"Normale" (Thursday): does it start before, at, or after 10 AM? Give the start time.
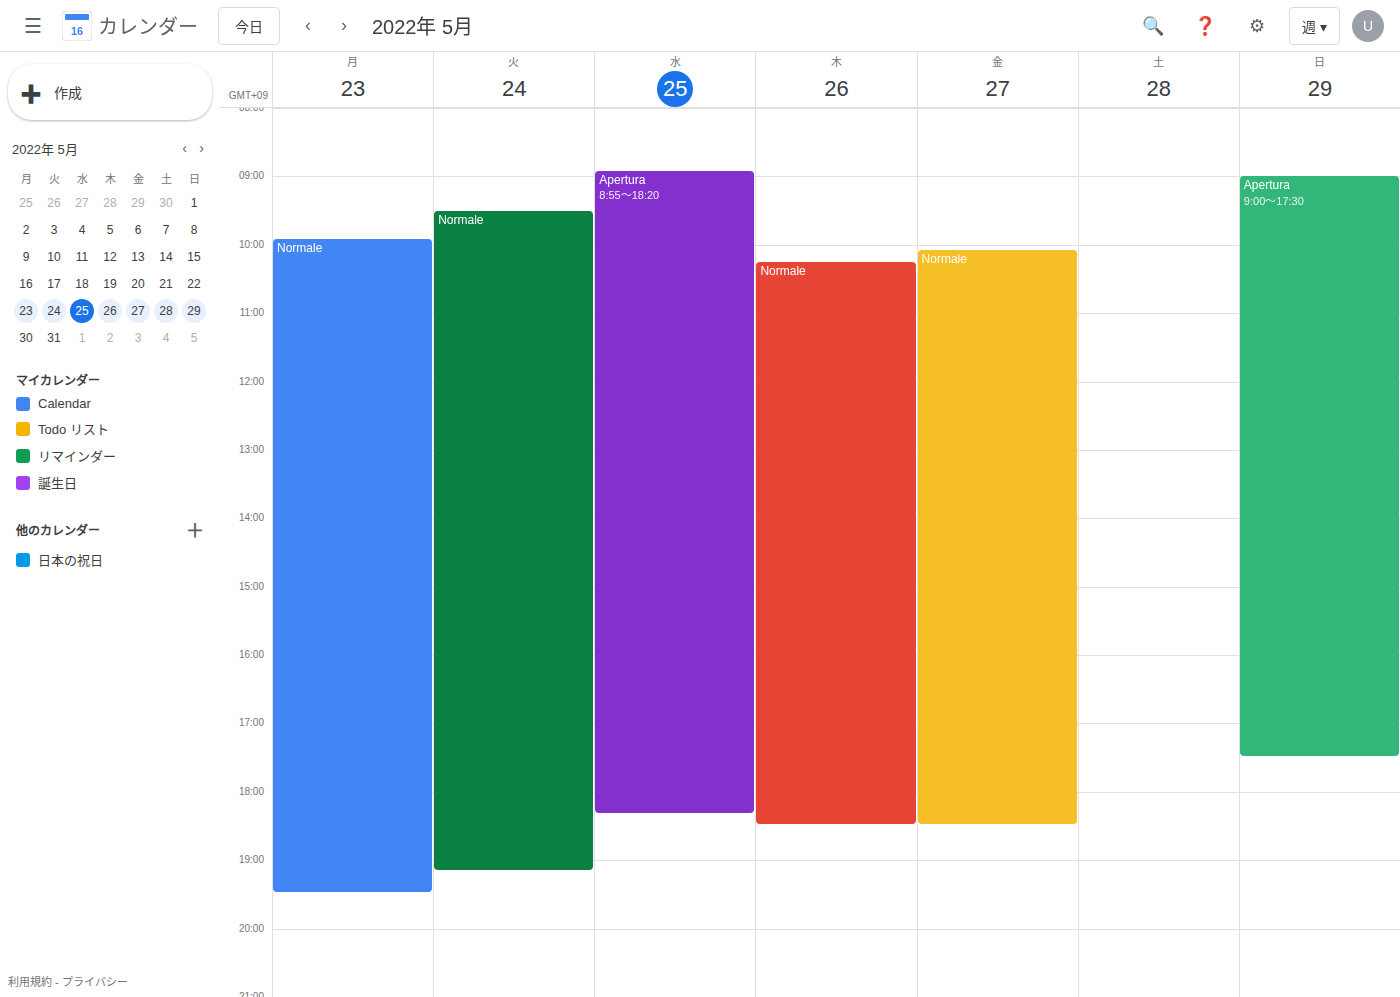
10:15 AM -- after 10 AM, 15 minutes below the 10 AM line.